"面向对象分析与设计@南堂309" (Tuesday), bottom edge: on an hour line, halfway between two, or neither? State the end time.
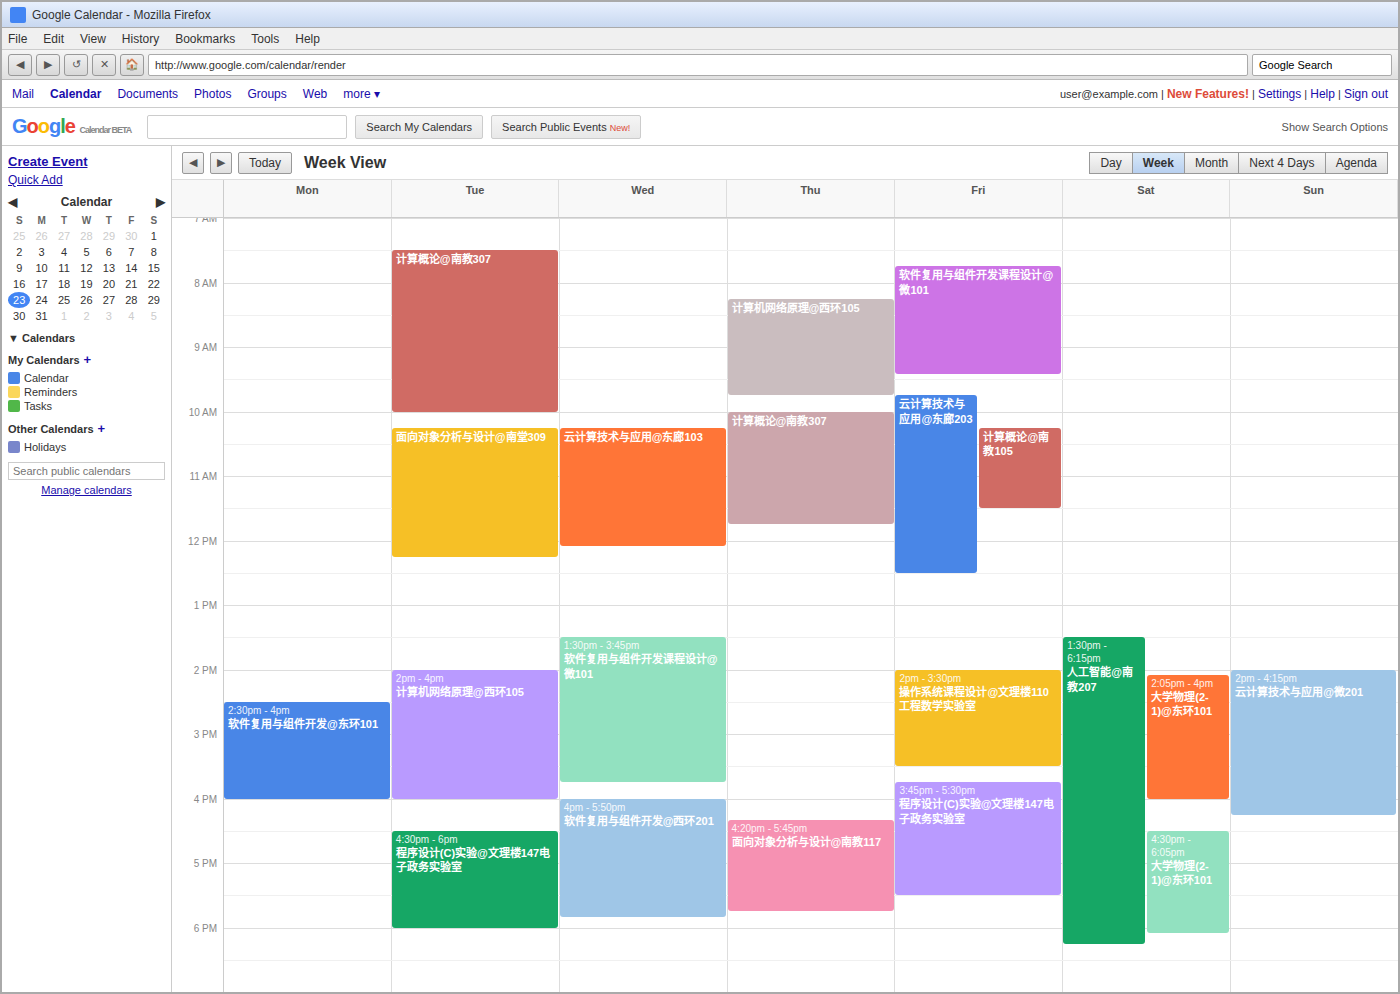
12:15 PM -- neither: a quarter of the way from the 12 PM line to the 1 PM line.